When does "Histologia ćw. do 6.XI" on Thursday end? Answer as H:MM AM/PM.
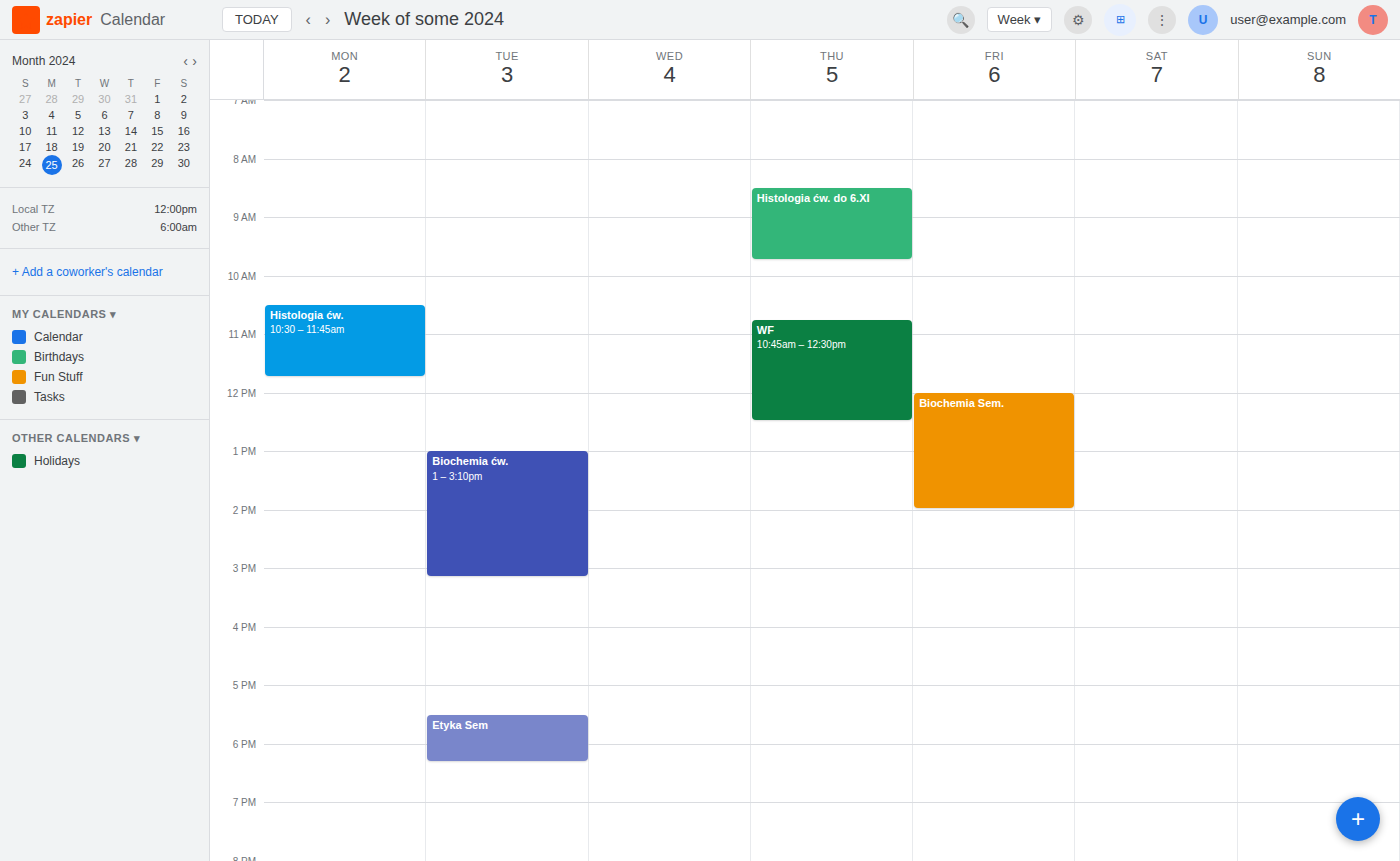
9:45 AM